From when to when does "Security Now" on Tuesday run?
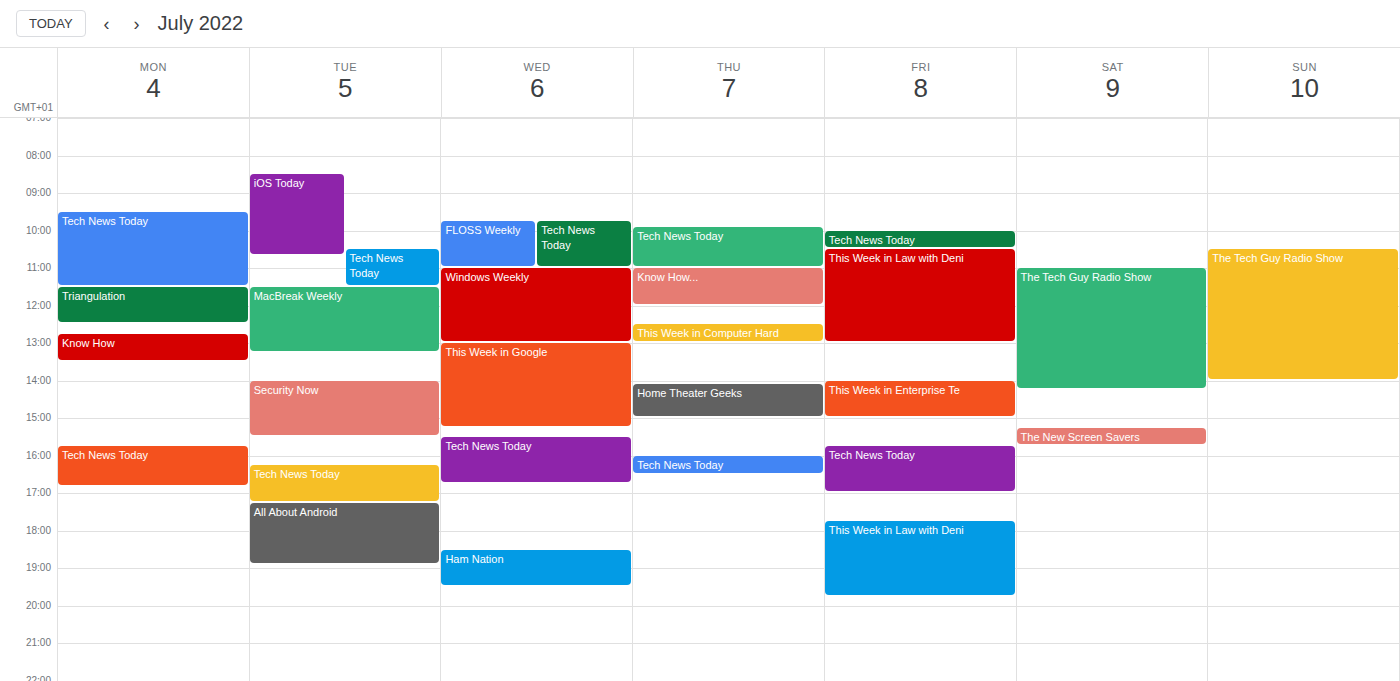
2:00 PM to 3:30 PM